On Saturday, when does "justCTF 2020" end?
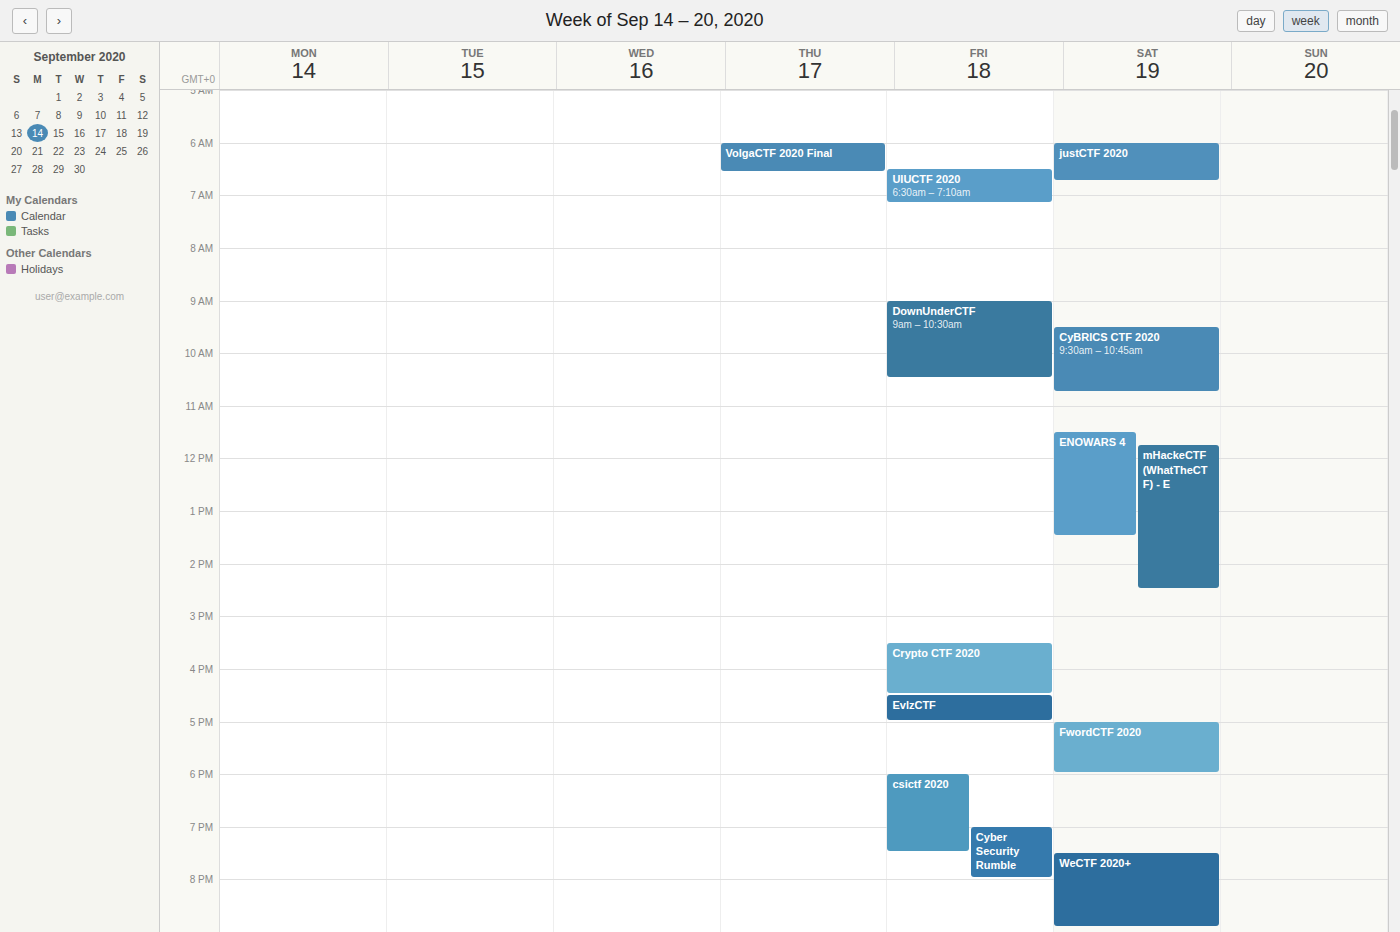
6:45 AM